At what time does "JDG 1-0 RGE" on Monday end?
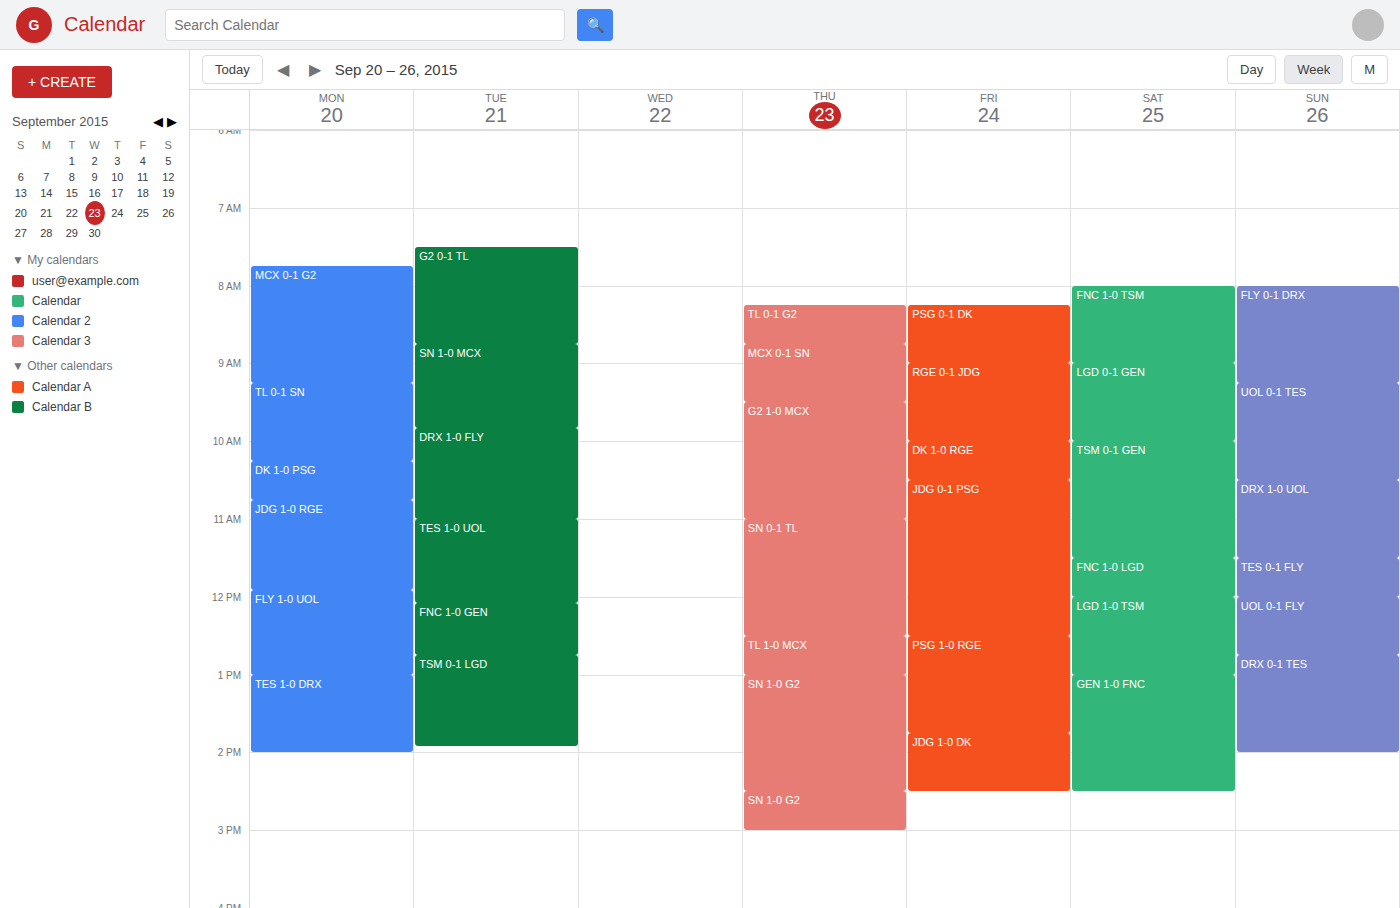
11:55 AM